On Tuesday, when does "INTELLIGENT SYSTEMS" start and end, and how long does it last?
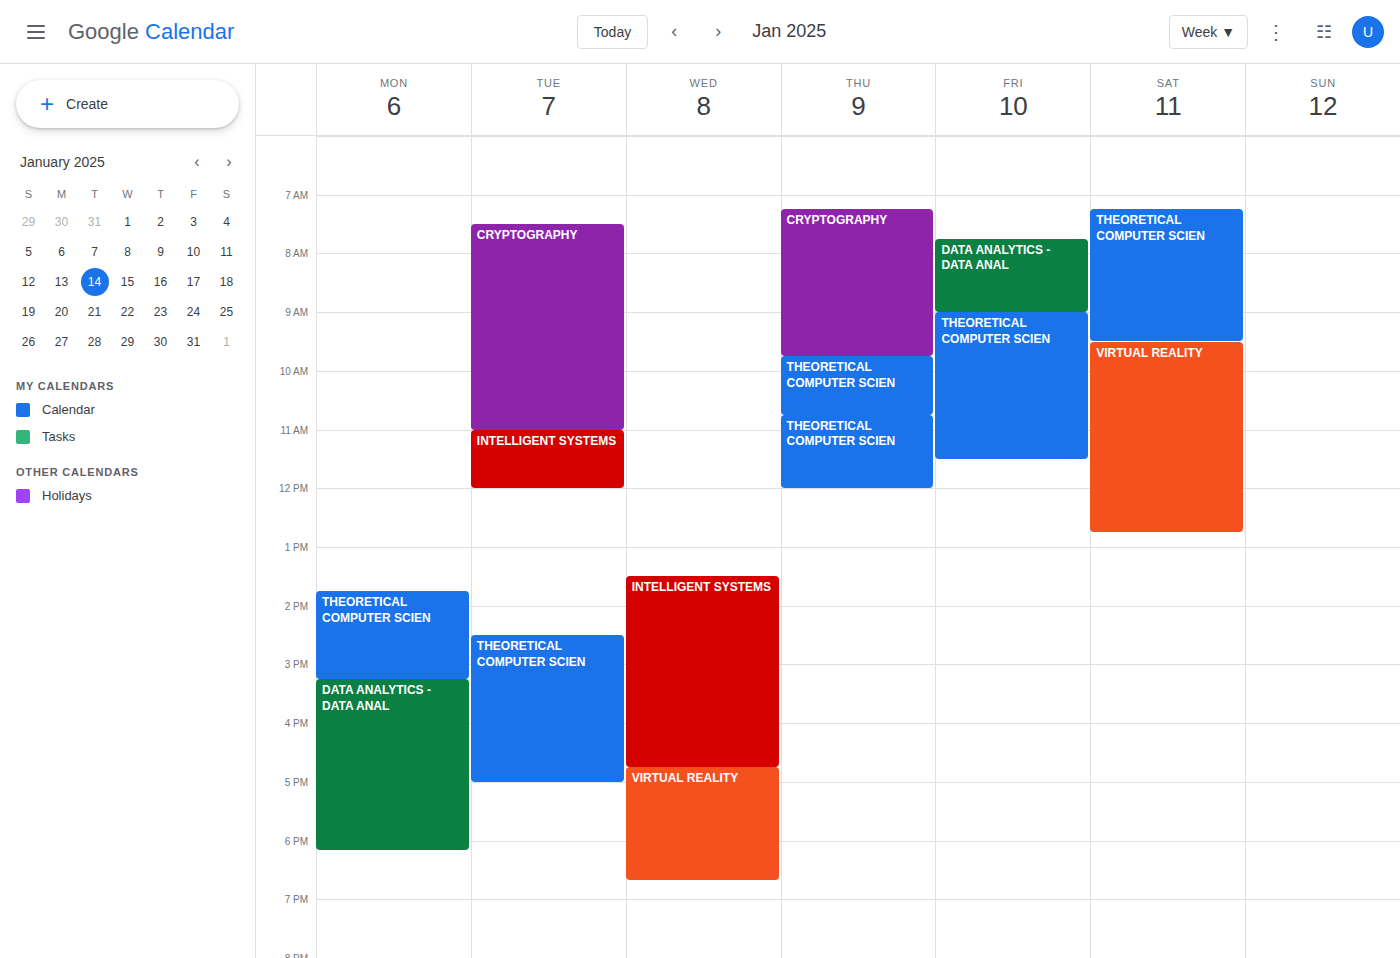
11:00 AM to 12:00 PM, 1 hour